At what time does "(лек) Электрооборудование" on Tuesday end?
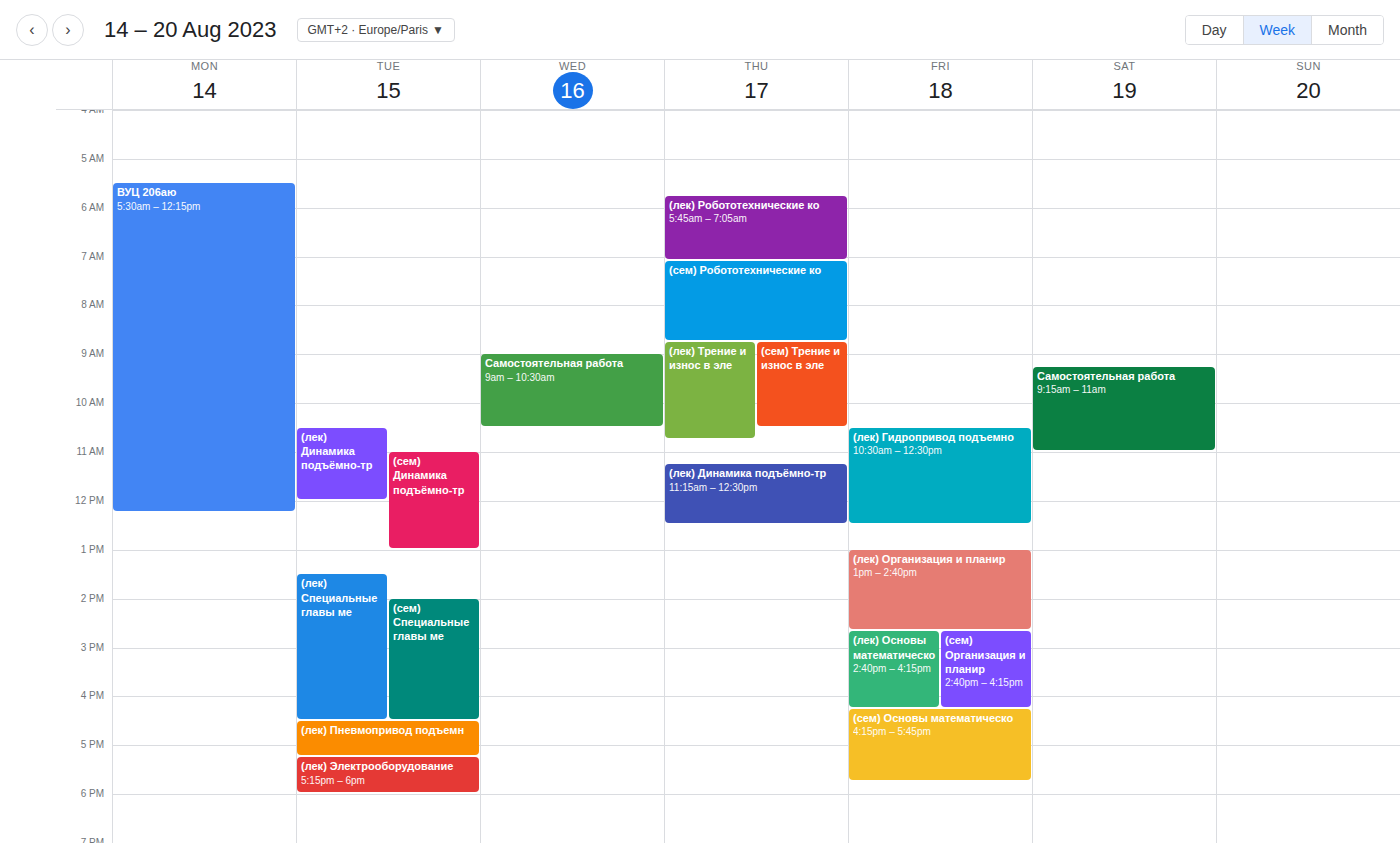
6:00 PM